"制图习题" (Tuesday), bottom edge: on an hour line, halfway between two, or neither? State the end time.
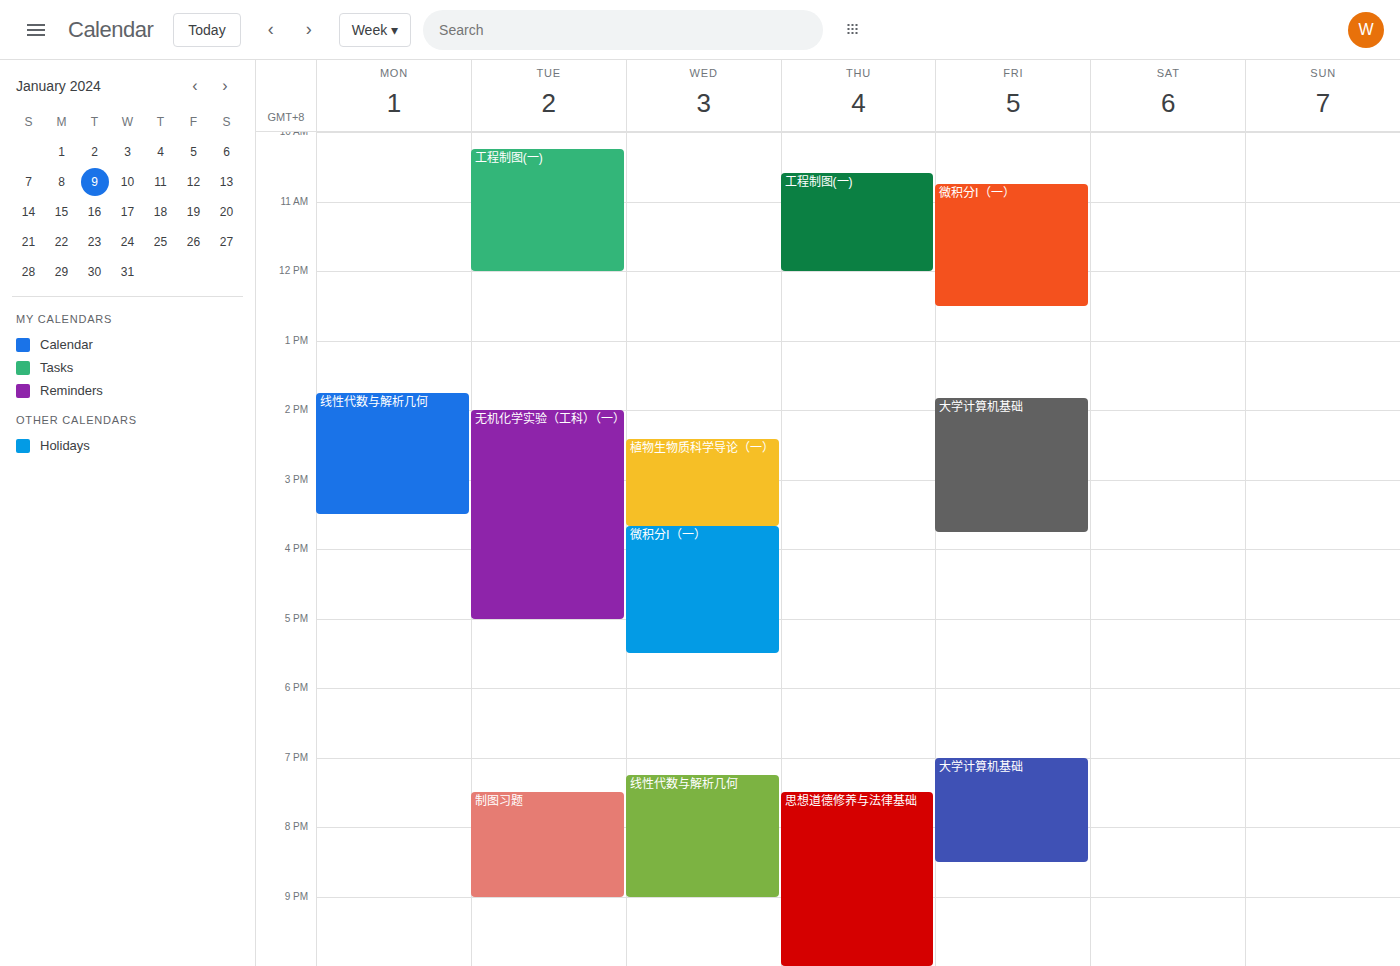
9:00 PM -- exactly on the 9 PM line.